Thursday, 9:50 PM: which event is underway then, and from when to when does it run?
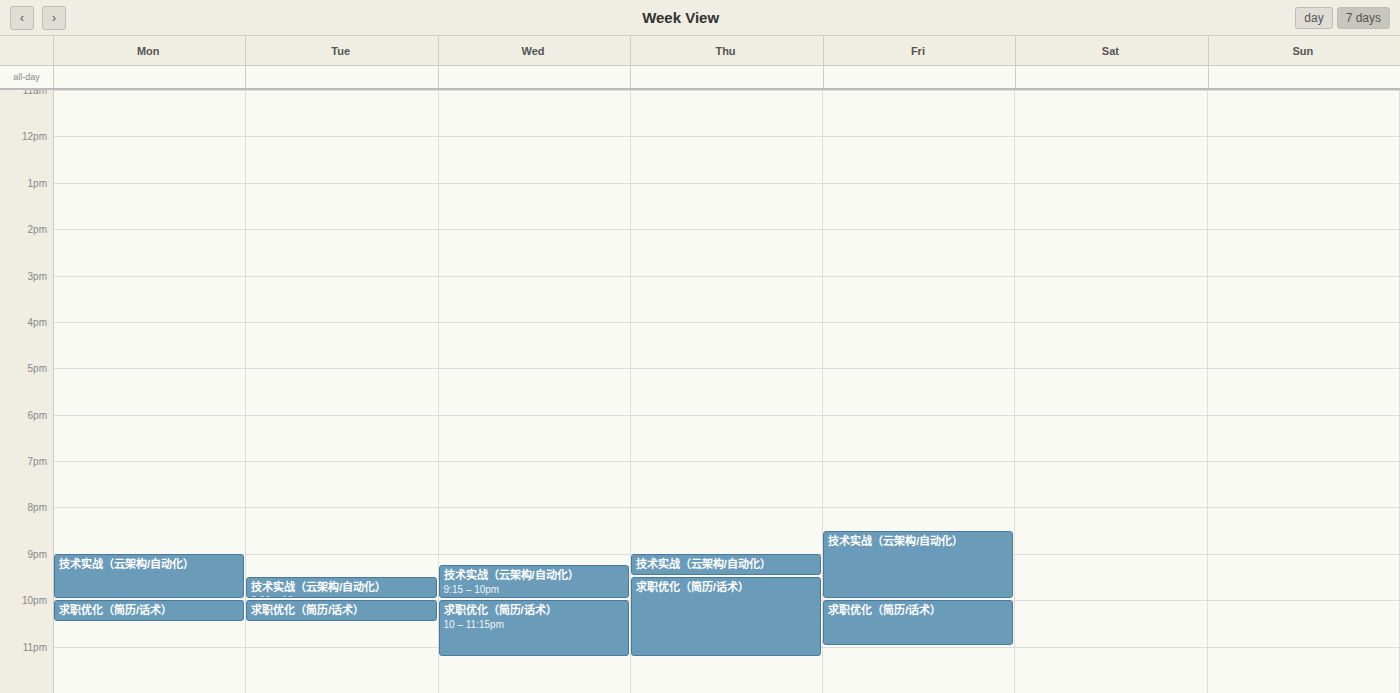
"求职优化（简历/话术）", 9:30 PM to 11:15 PM